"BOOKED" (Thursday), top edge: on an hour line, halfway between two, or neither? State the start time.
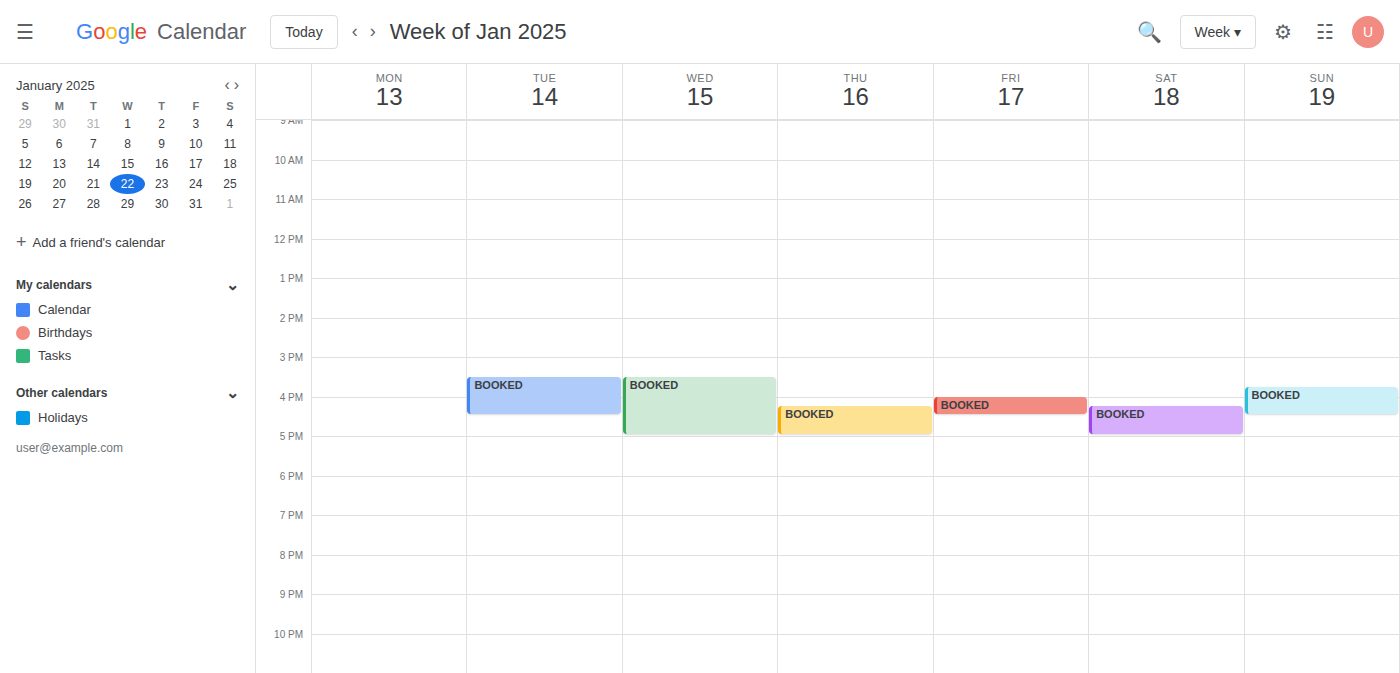
4:15 PM -- neither: a quarter of the way from the 4 PM line to the 5 PM line.